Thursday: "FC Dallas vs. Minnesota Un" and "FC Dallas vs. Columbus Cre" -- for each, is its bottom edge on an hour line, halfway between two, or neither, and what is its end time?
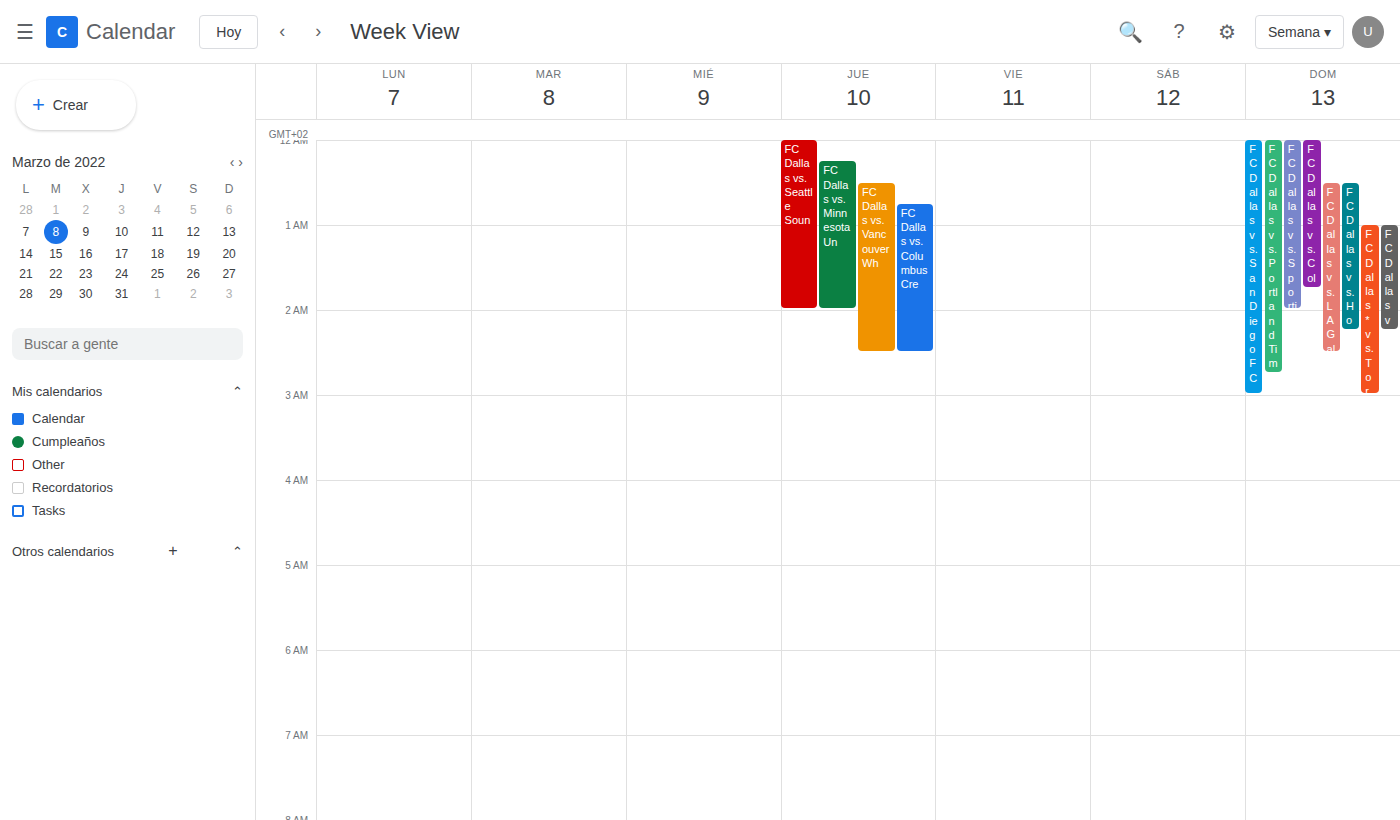
"FC Dallas vs. Minnesota Un": 2:00 AM, exactly on the 2 AM line. "FC Dallas vs. Columbus Cre": 2:30 AM, halfway between the 2 AM and 3 AM lines.